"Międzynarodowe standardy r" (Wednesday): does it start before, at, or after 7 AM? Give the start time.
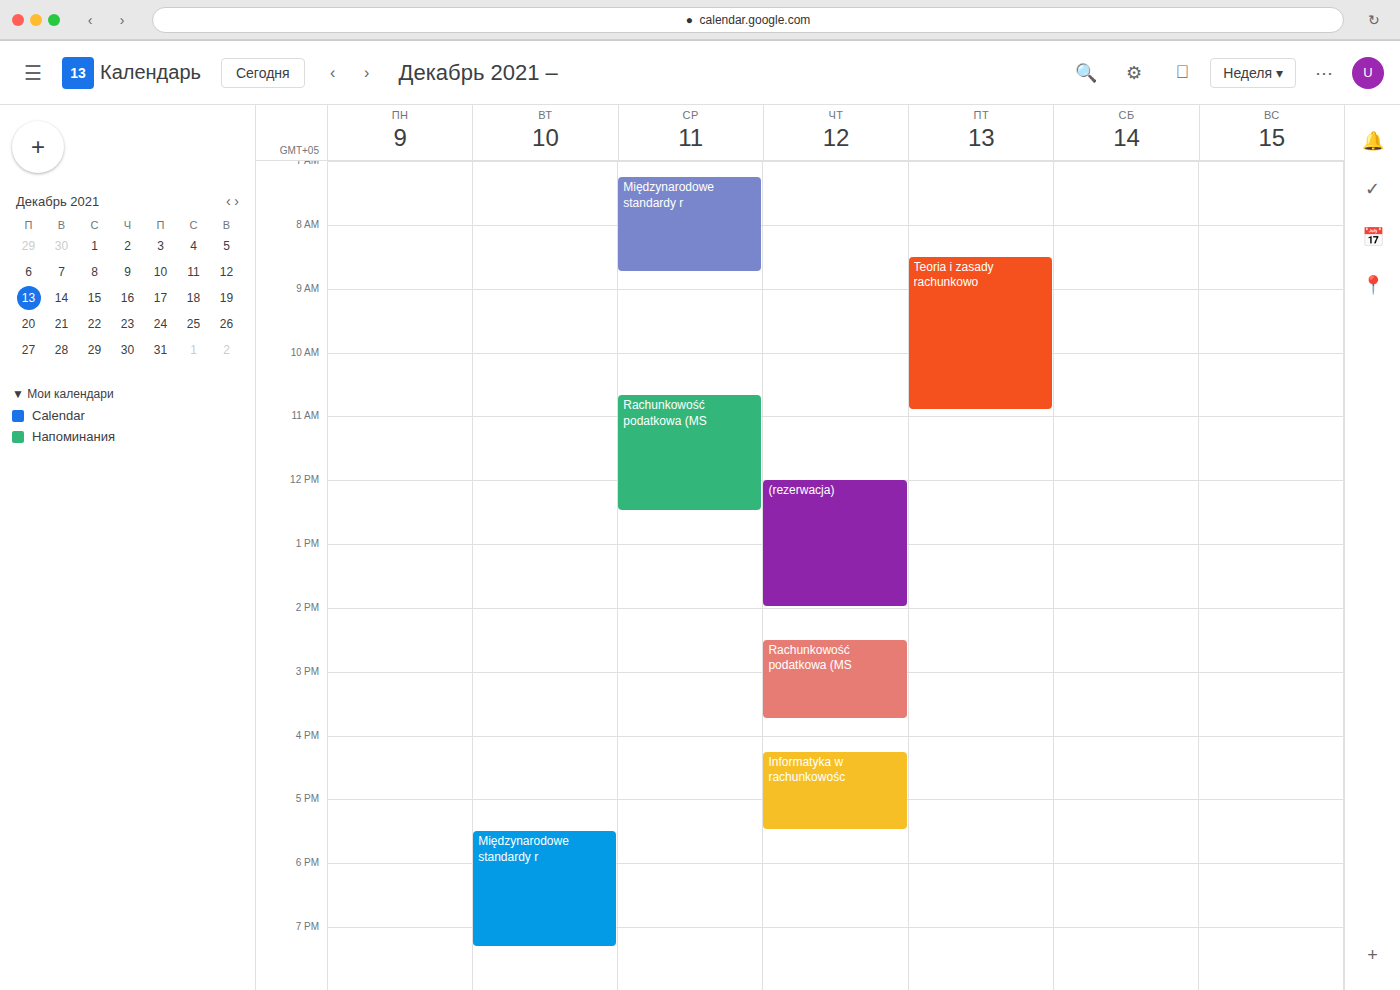
7:15 AM -- after 7 AM, 15 minutes below the 7 AM line.